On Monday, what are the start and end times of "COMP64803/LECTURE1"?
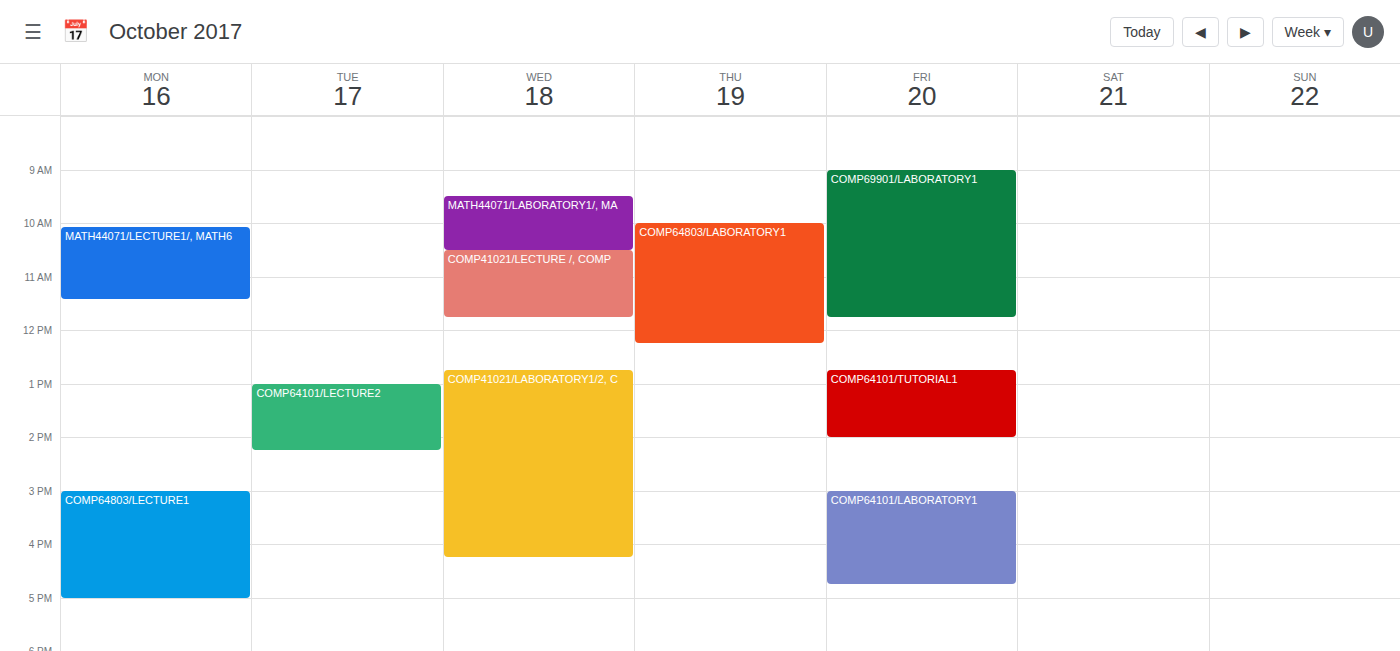
15:00 to 17:00